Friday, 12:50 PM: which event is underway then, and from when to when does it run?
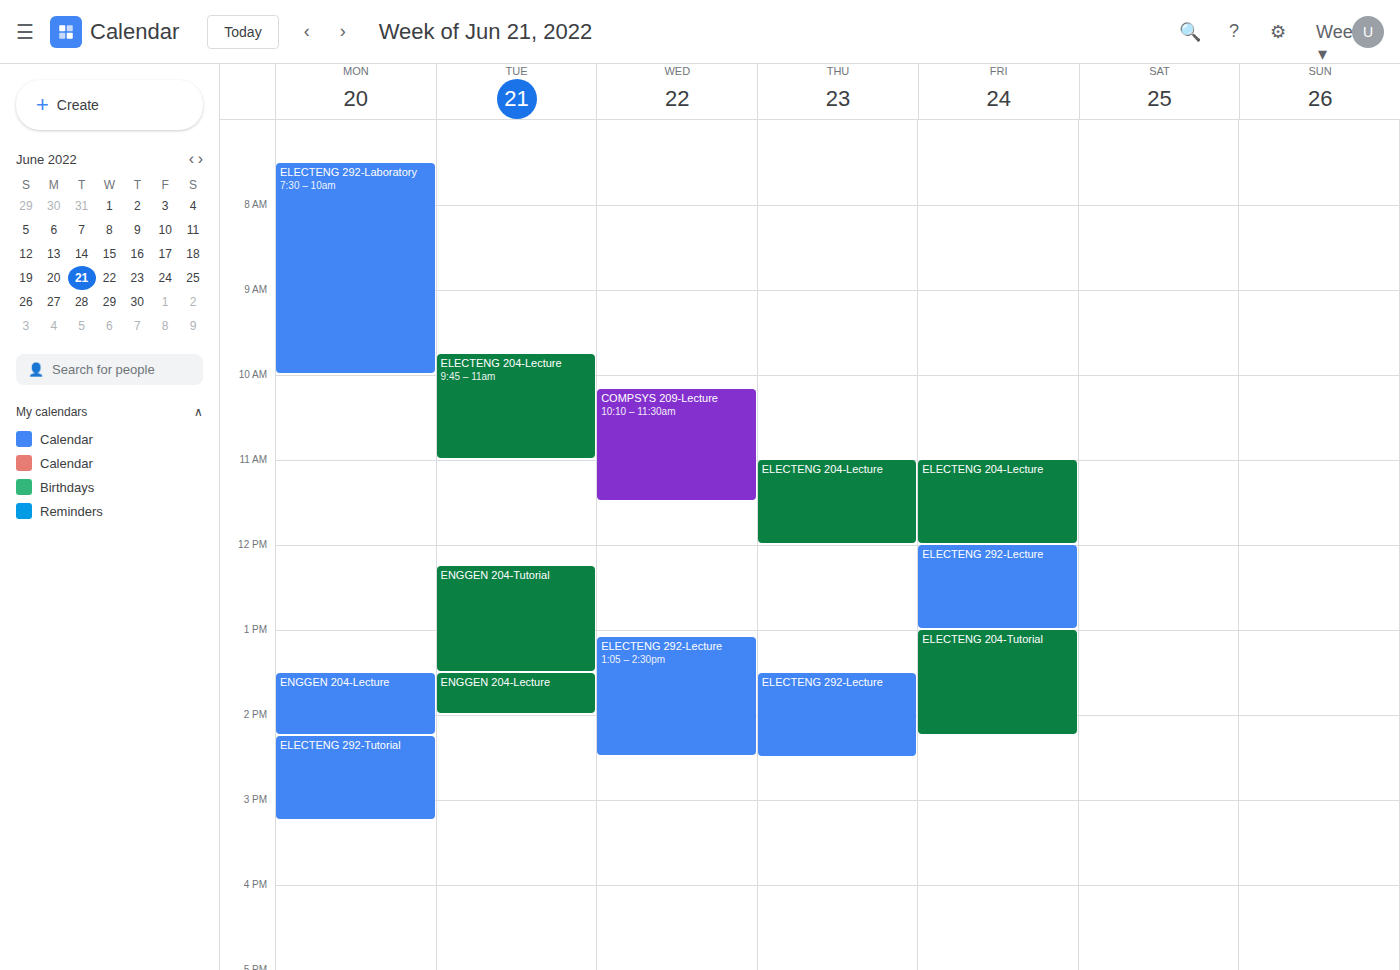
"ELECTENG 292-Lecture", 12:00 PM to 1:00 PM